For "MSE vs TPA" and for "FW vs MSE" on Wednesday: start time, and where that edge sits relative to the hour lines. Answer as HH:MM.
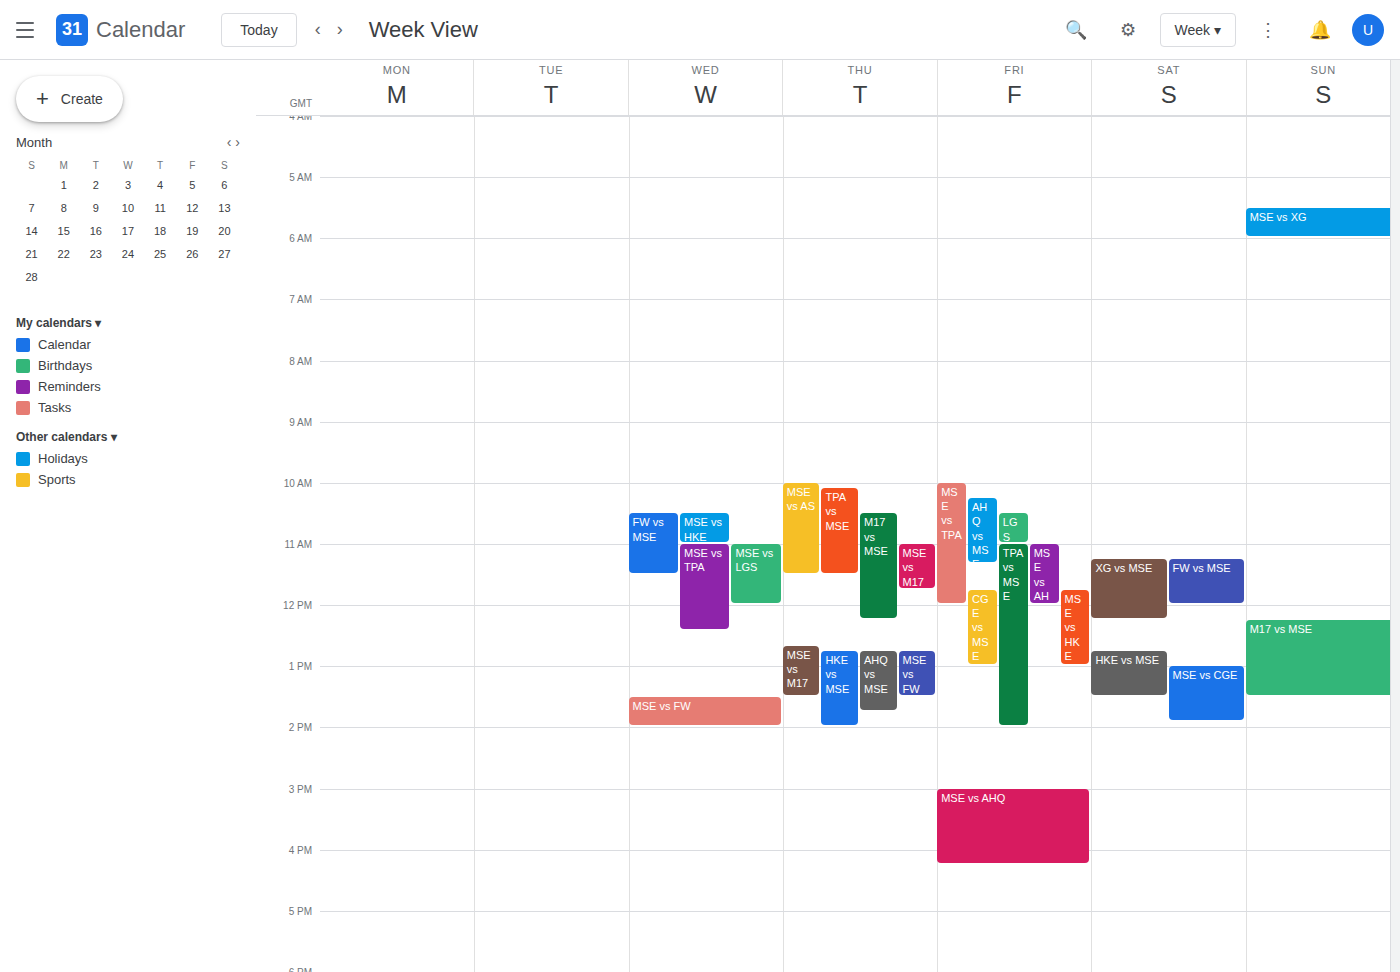
"MSE vs TPA": 11:00, exactly on the 11:00 line. "FW vs MSE": 10:30, halfway between the 10:00 and 11:00 lines.